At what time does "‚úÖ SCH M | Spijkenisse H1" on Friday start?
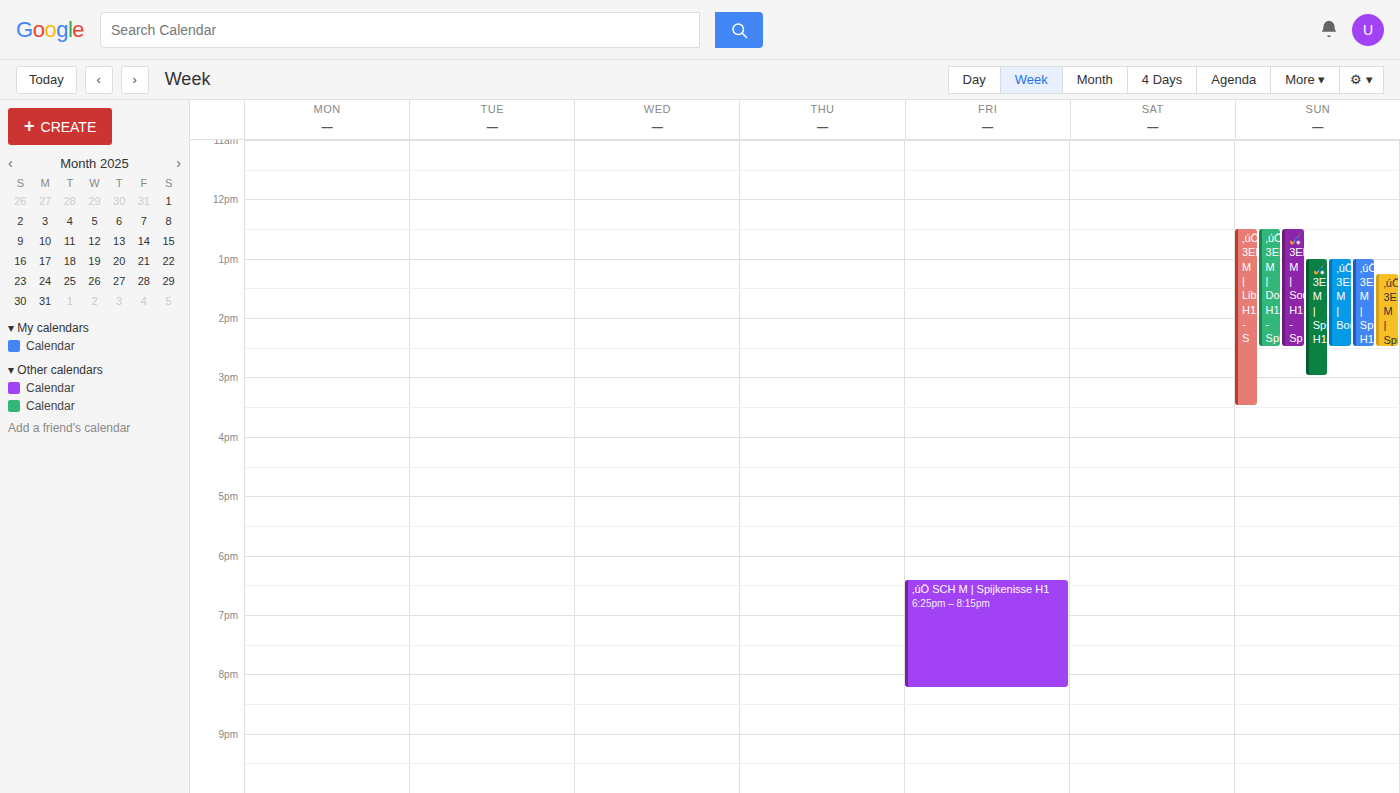
6:25 PM